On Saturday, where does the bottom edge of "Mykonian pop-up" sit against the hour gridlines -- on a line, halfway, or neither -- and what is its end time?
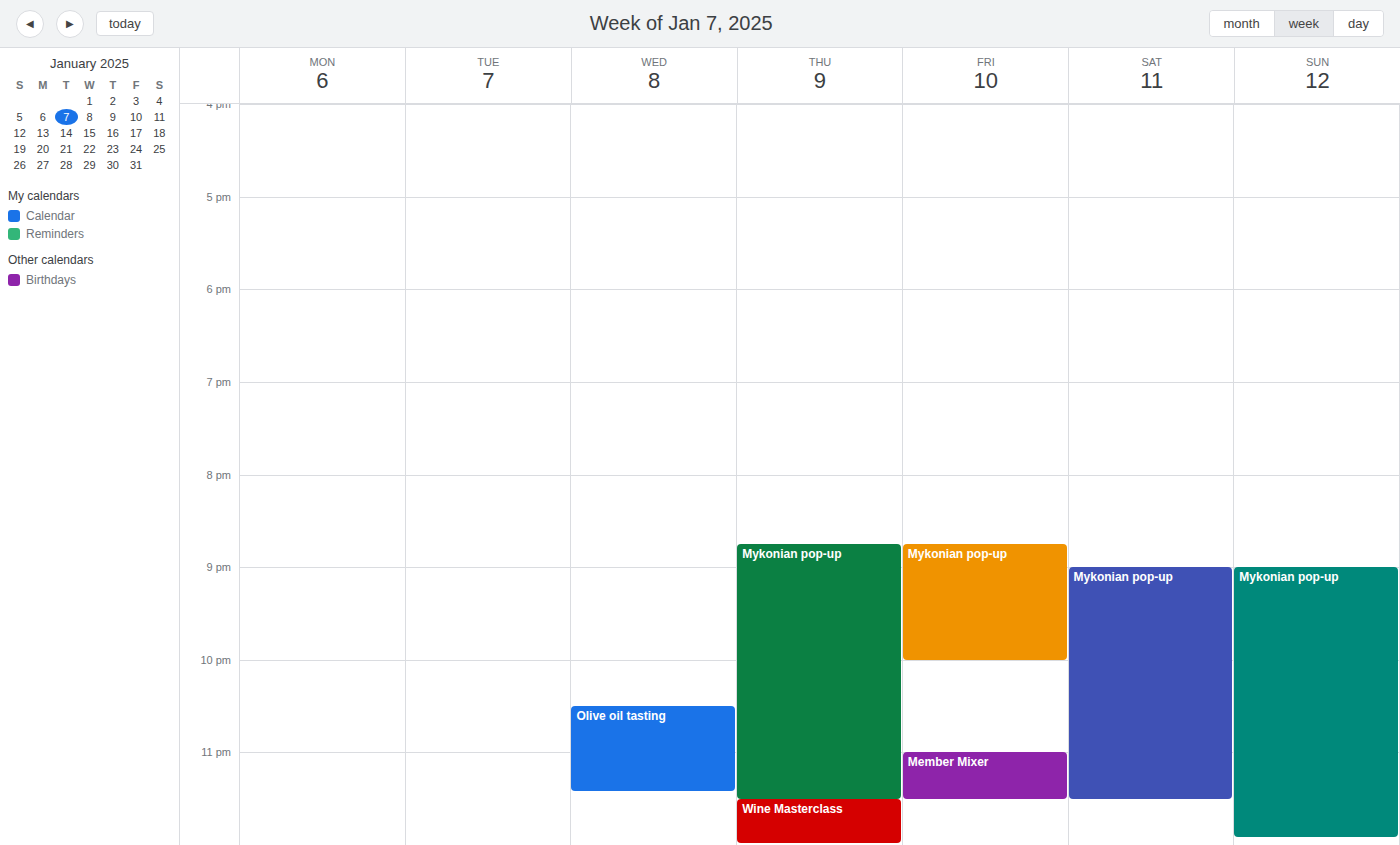
23:30 -- halfway between the 23:00 and 24:00 lines.